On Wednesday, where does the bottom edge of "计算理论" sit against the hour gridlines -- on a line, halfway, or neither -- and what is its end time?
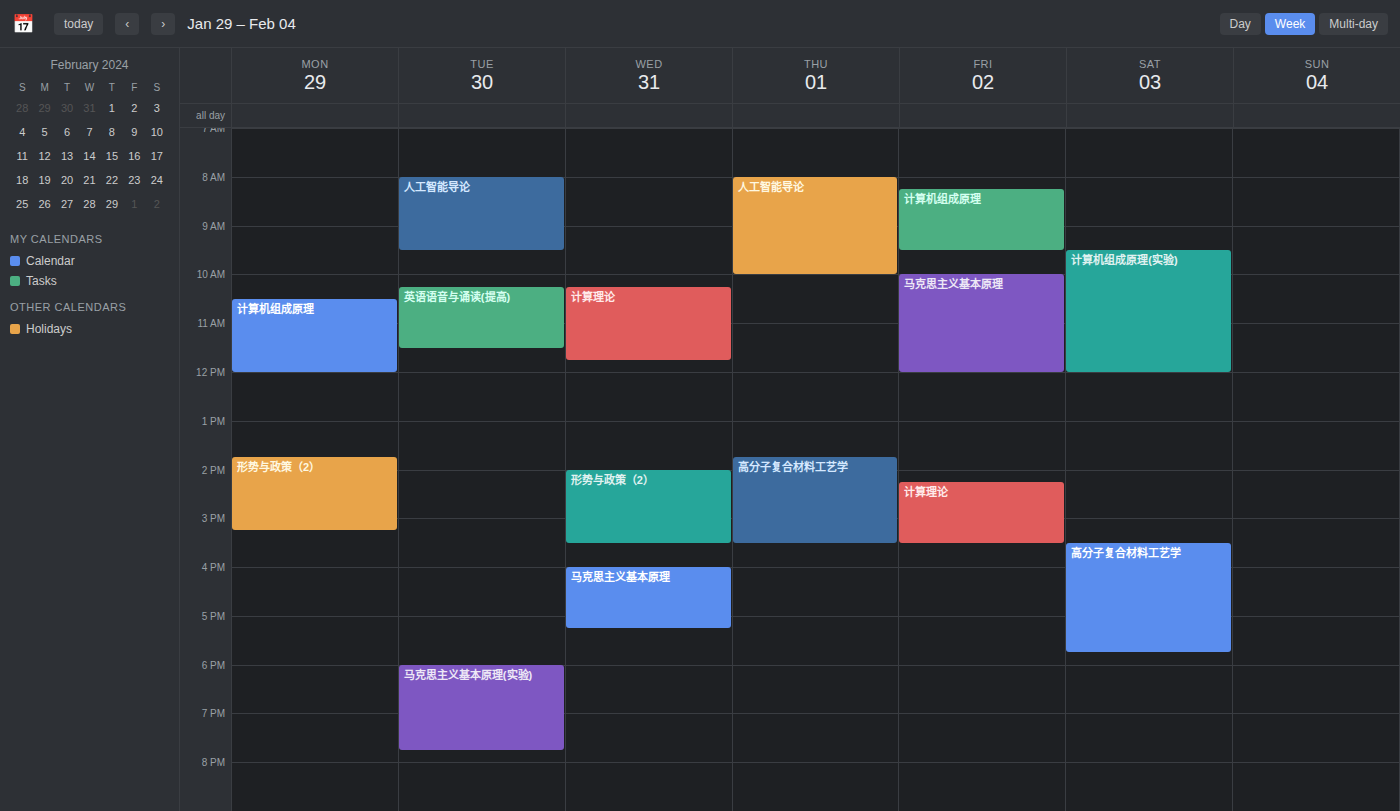
11:45 -- neither: three quarters of the way from the 11:00 line to the 12:00 line.